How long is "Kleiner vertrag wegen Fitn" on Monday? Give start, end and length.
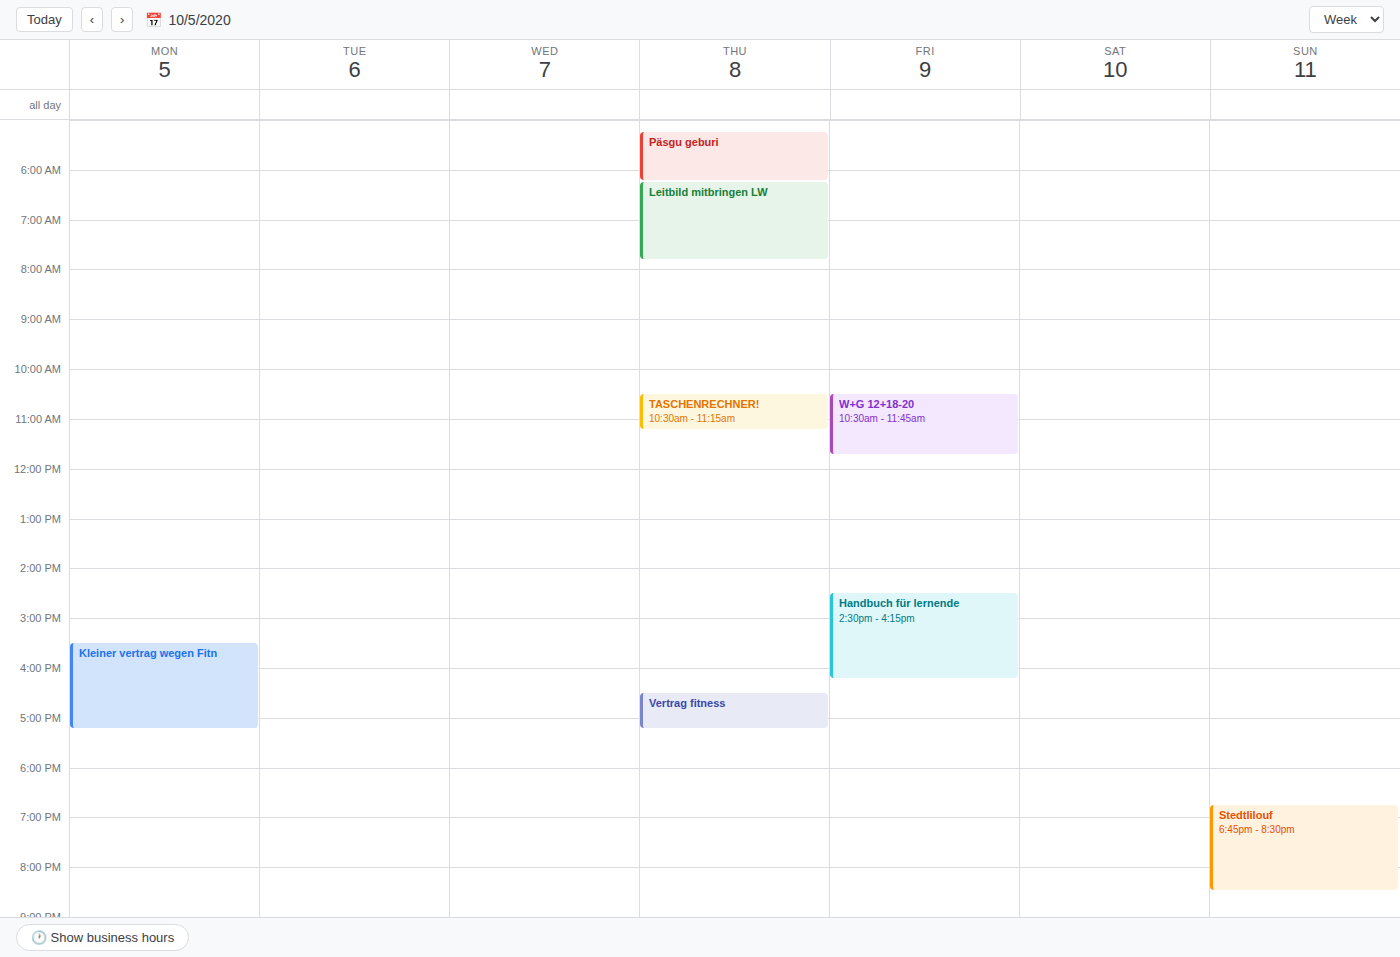
3:30 PM to 5:15 PM, 1 hour 45 minutes